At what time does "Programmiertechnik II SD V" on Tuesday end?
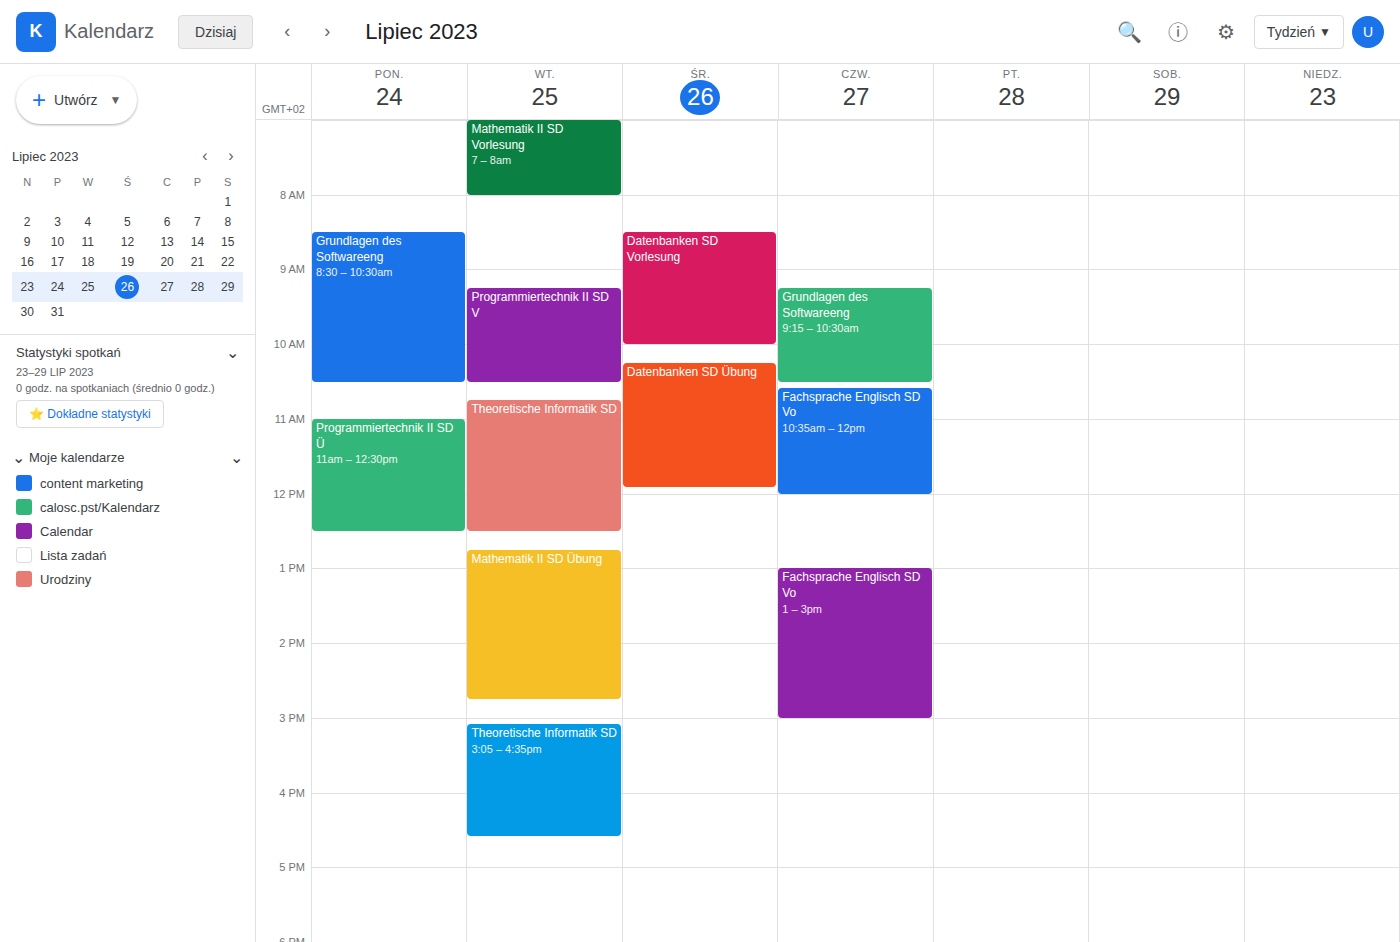
10:30 AM